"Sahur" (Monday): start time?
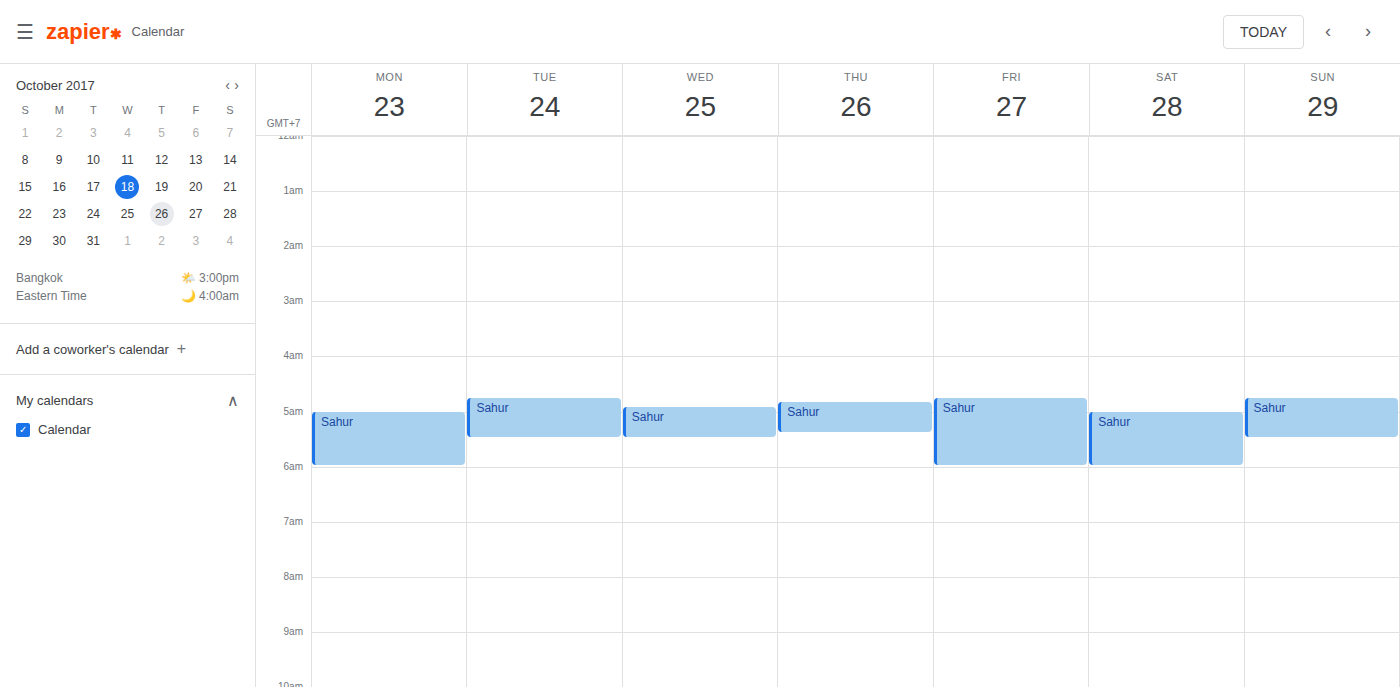
5:00 AM